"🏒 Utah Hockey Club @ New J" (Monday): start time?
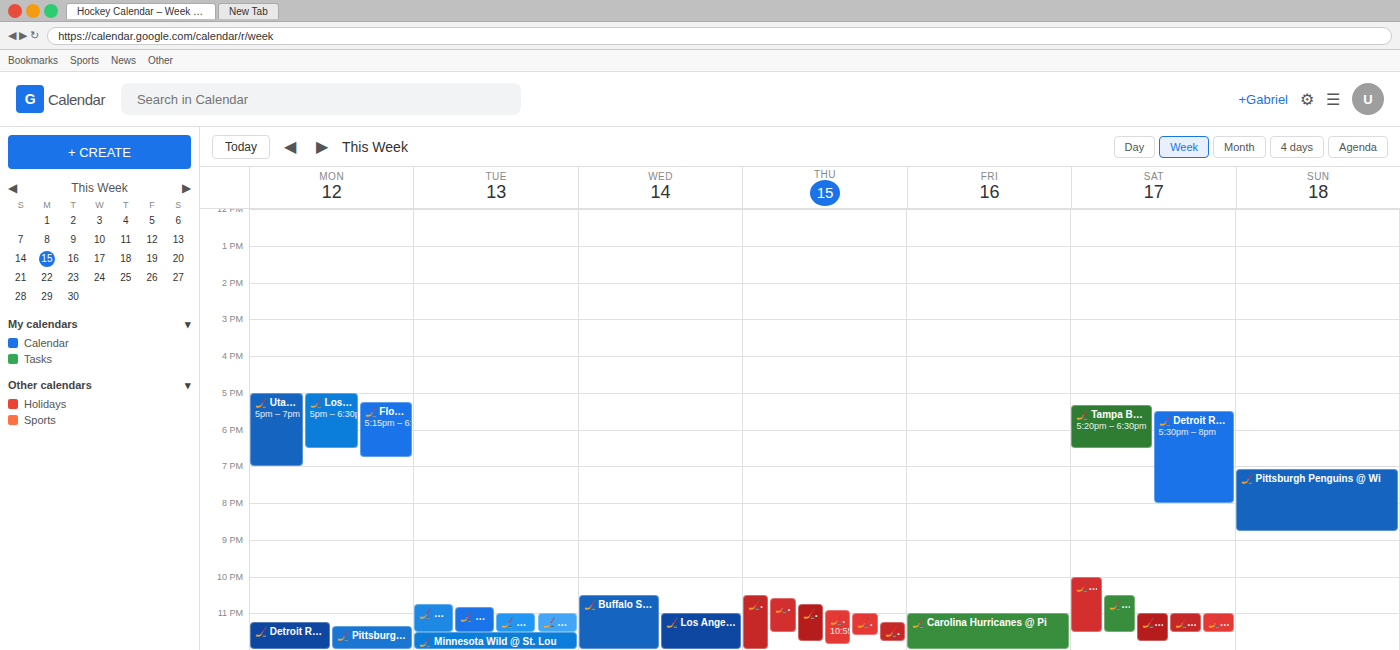
5:00 PM